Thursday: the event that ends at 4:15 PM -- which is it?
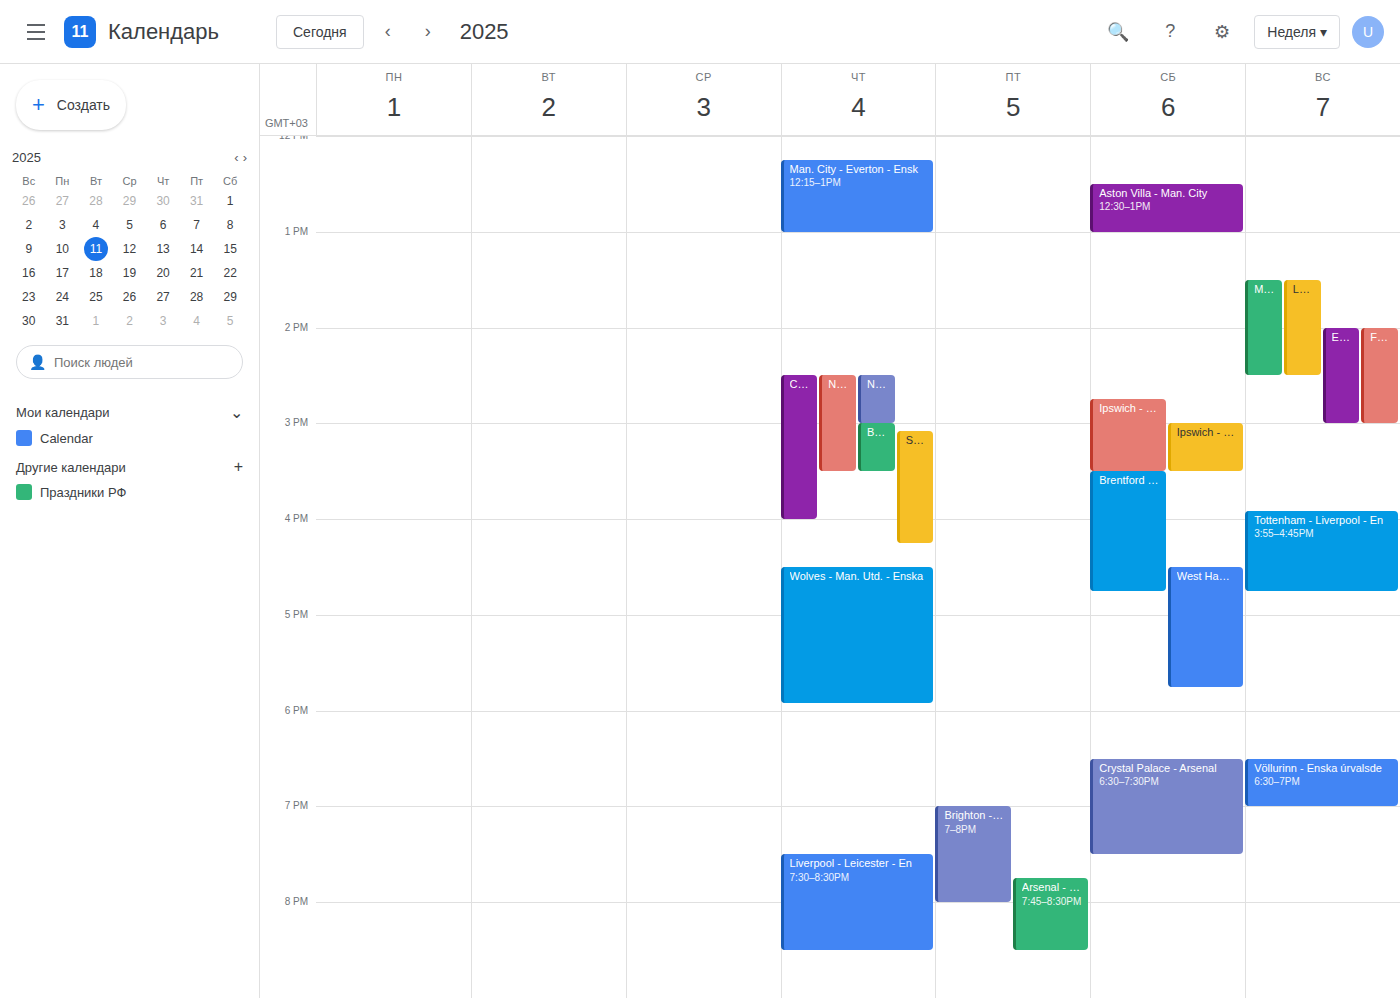
"Southampton - West Ham - E"